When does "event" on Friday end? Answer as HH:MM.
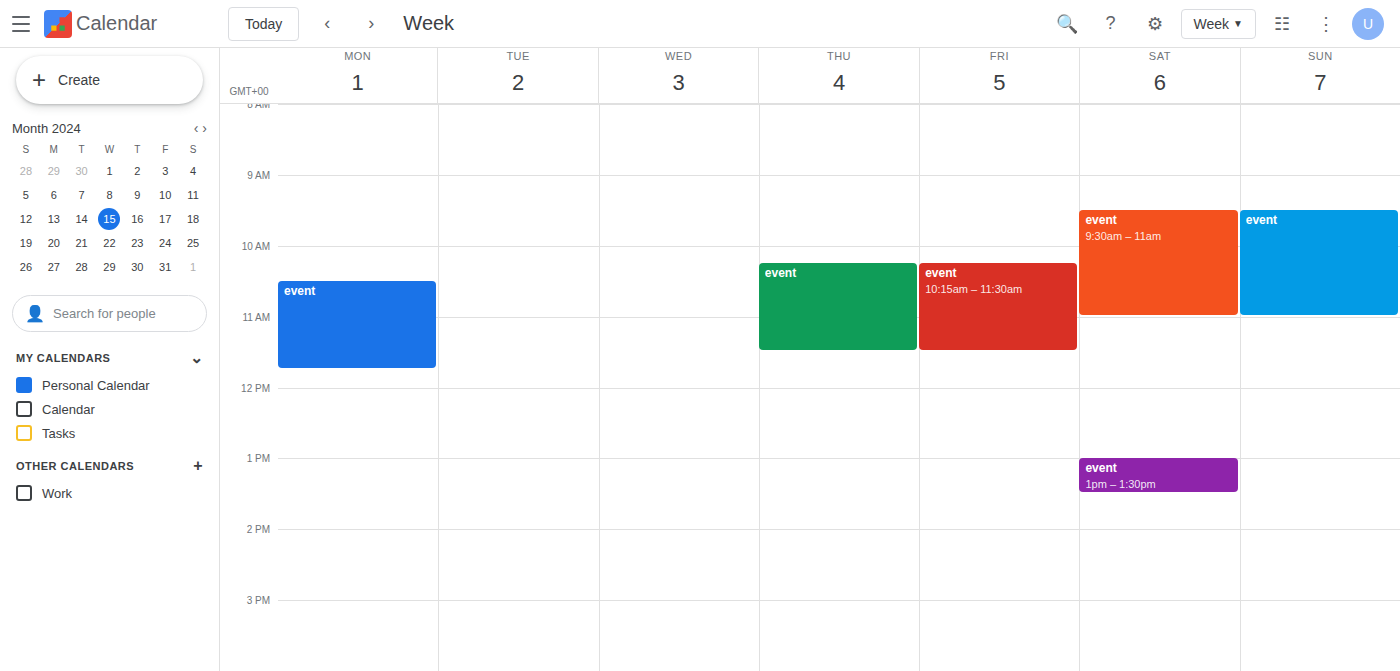
11:30